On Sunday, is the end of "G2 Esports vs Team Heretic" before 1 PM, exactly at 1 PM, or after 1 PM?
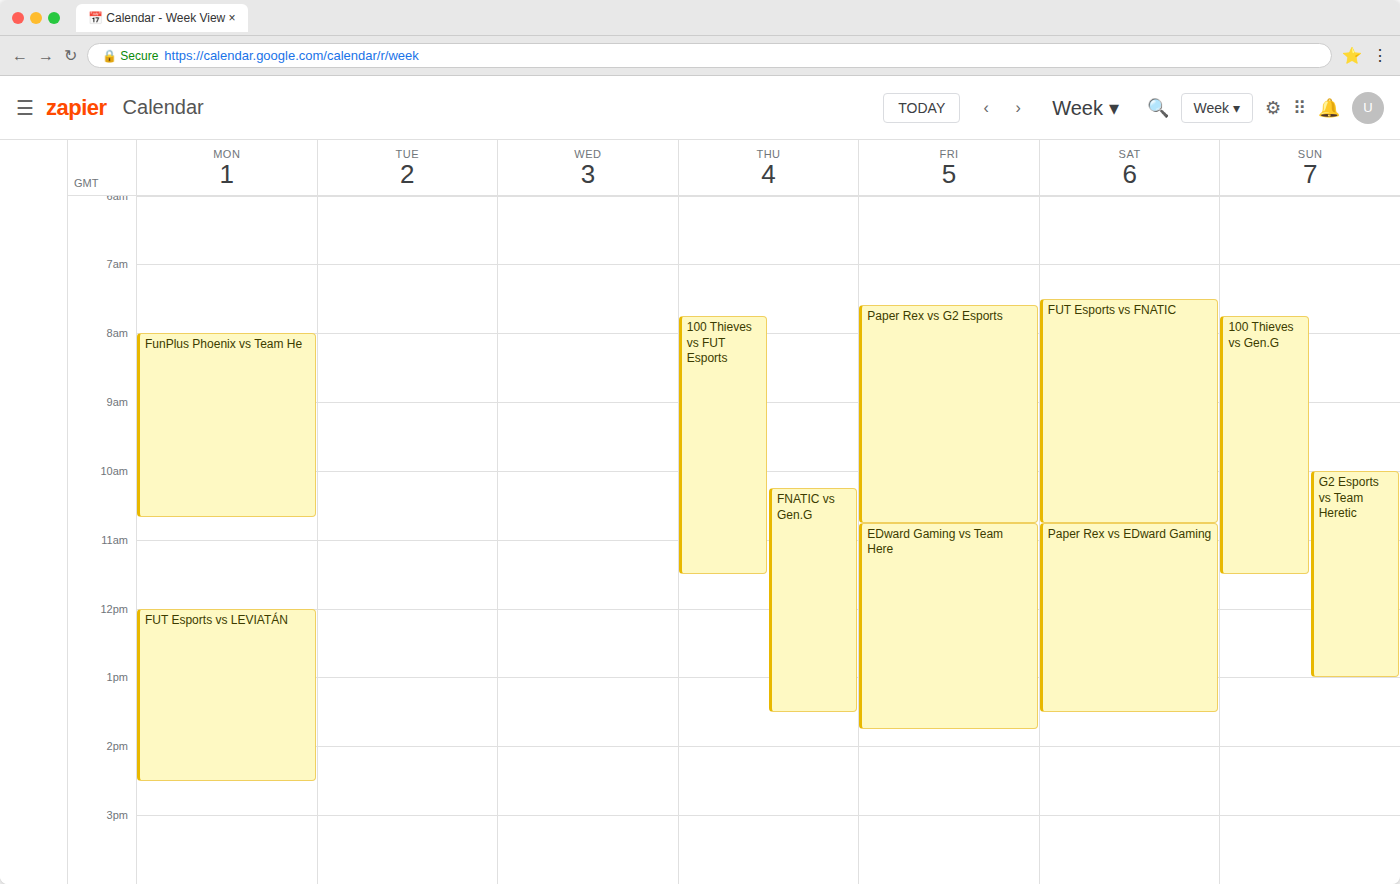
1:00 PM -- exactly at 1 PM, on the 1 PM line.